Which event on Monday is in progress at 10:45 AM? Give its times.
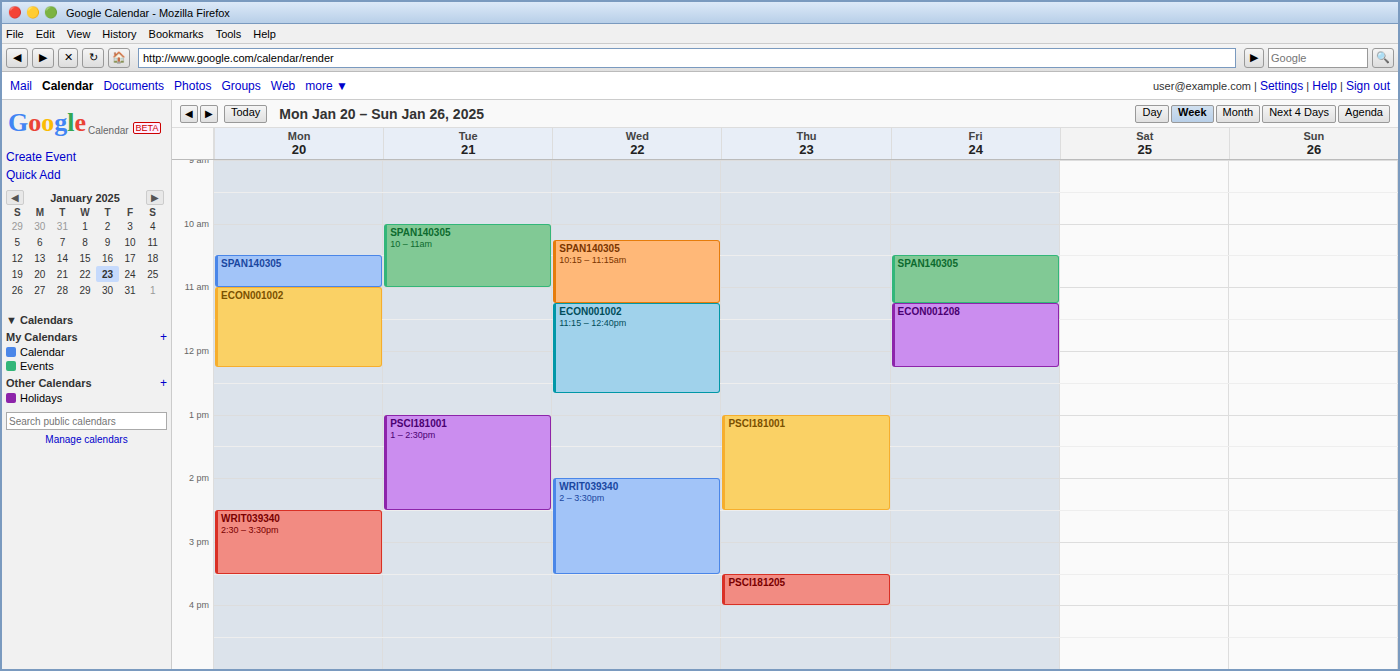
"SPAN140305", 10:30 AM to 11:00 AM